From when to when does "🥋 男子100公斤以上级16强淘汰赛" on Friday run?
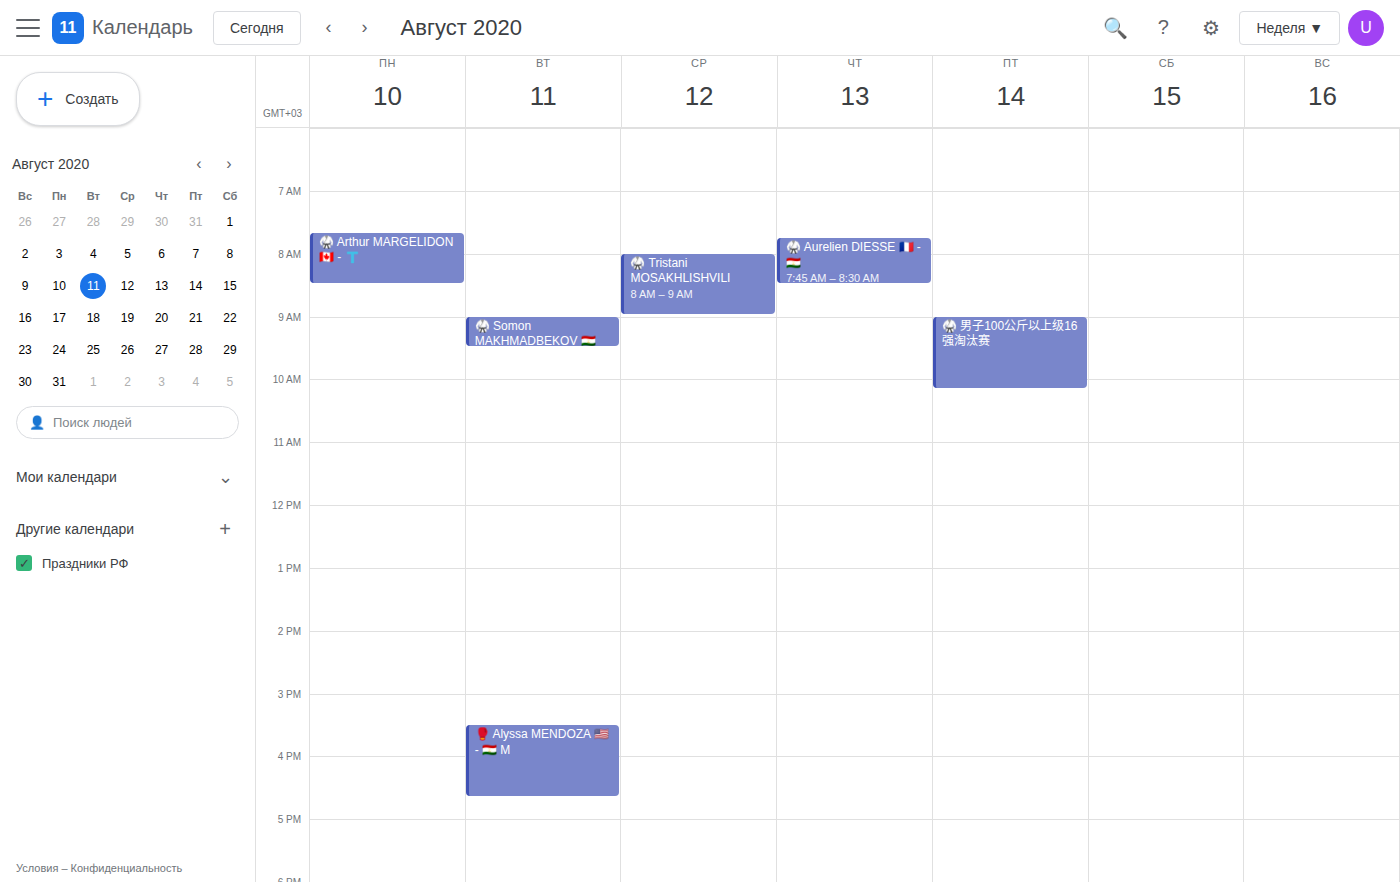
9:00 AM to 10:10 AM